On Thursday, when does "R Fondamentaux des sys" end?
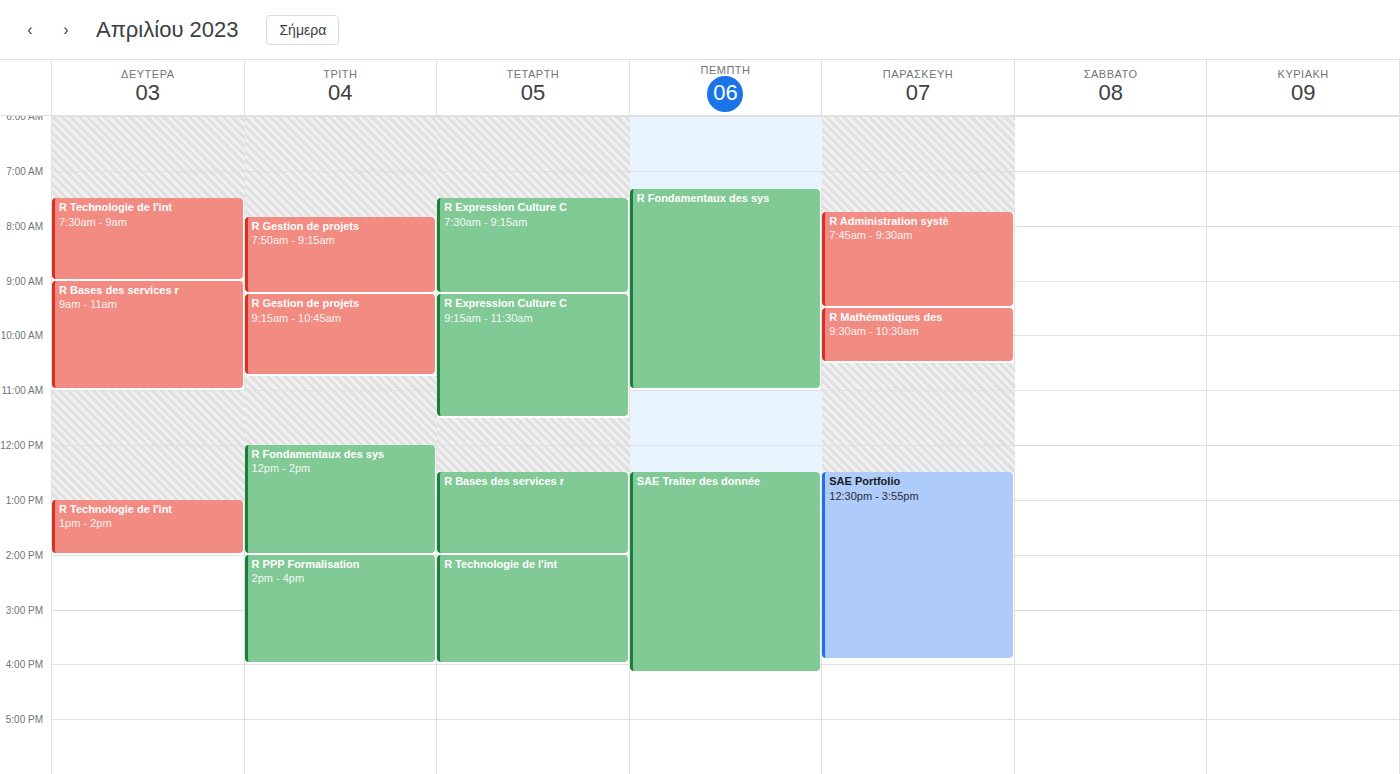
11:00 AM